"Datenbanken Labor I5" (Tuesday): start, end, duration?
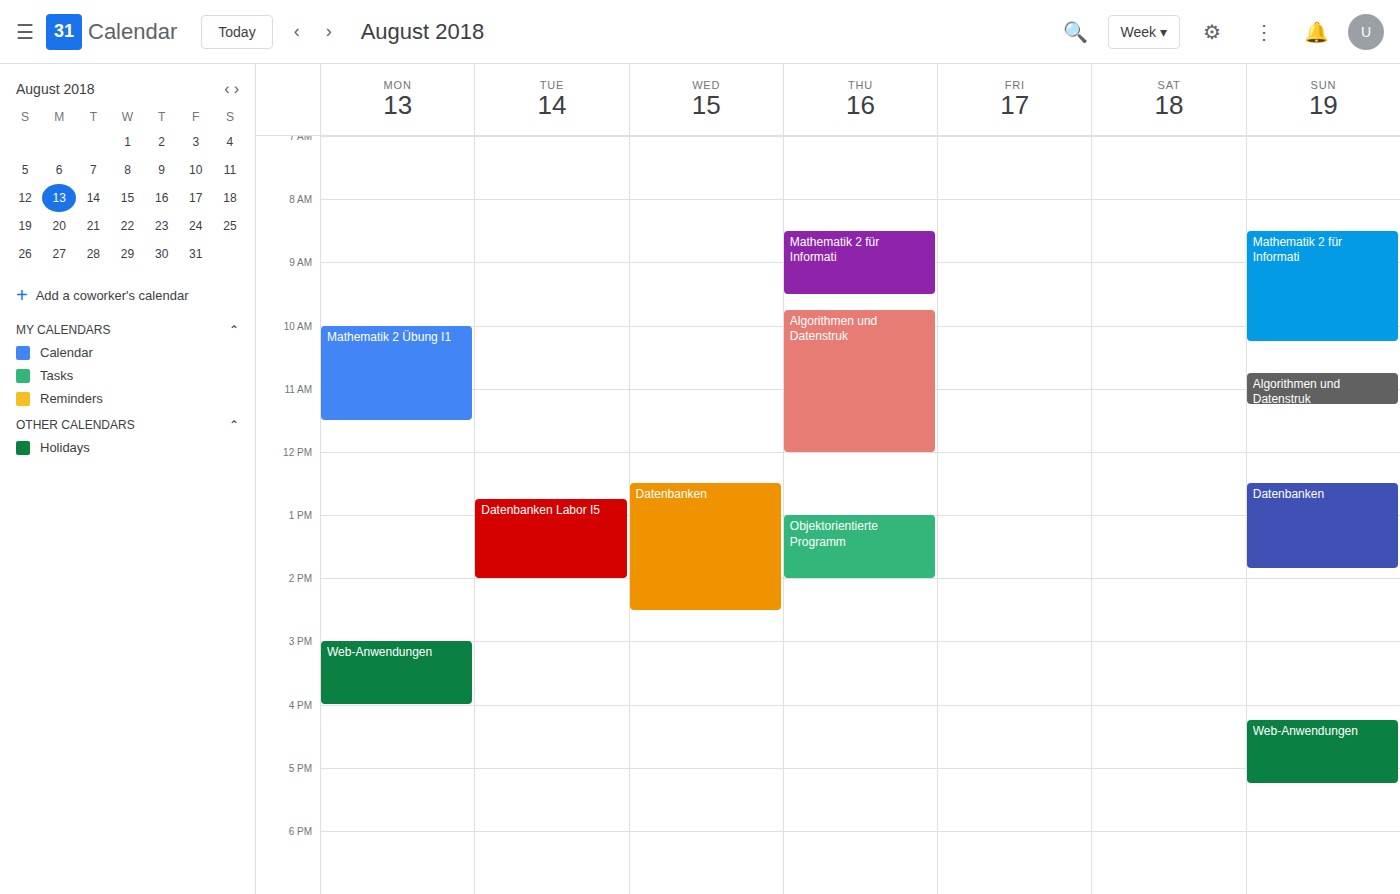
12:45 PM to 2:00 PM, 1 hour 15 minutes